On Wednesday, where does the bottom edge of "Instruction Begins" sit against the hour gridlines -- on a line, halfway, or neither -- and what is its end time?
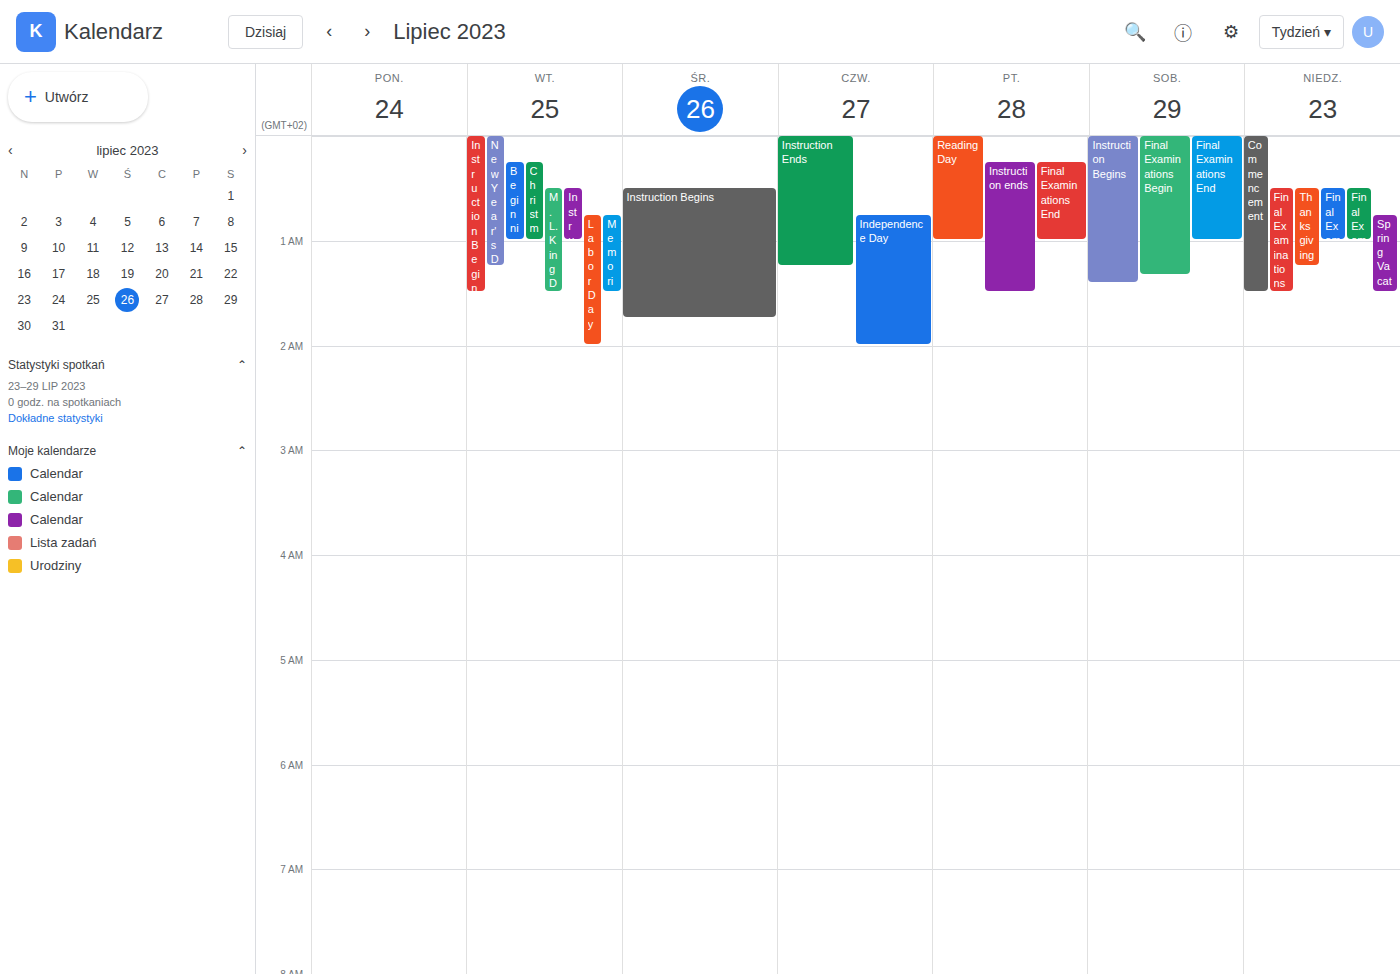
1:45 AM -- neither: three quarters of the way from the 1 AM line to the 2 AM line.